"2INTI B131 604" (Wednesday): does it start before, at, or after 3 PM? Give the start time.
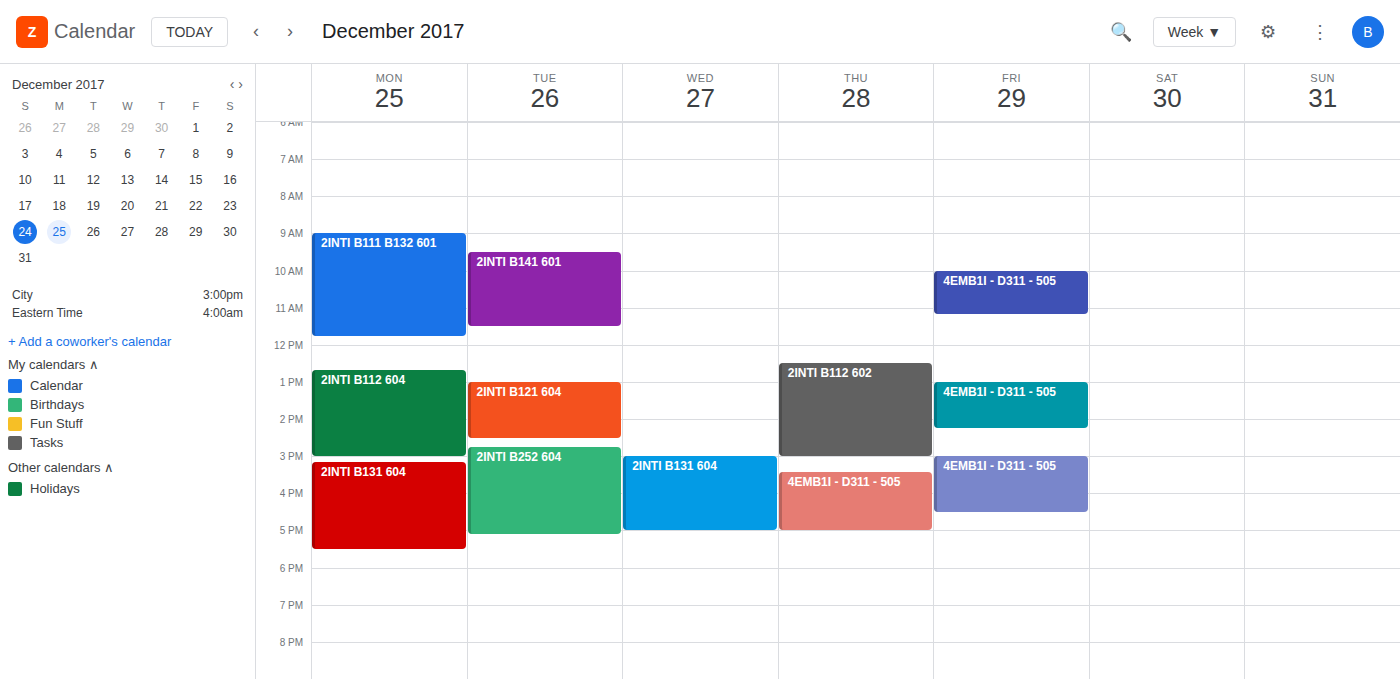
3:00 PM -- exactly at 3 PM, on the 3 PM line.